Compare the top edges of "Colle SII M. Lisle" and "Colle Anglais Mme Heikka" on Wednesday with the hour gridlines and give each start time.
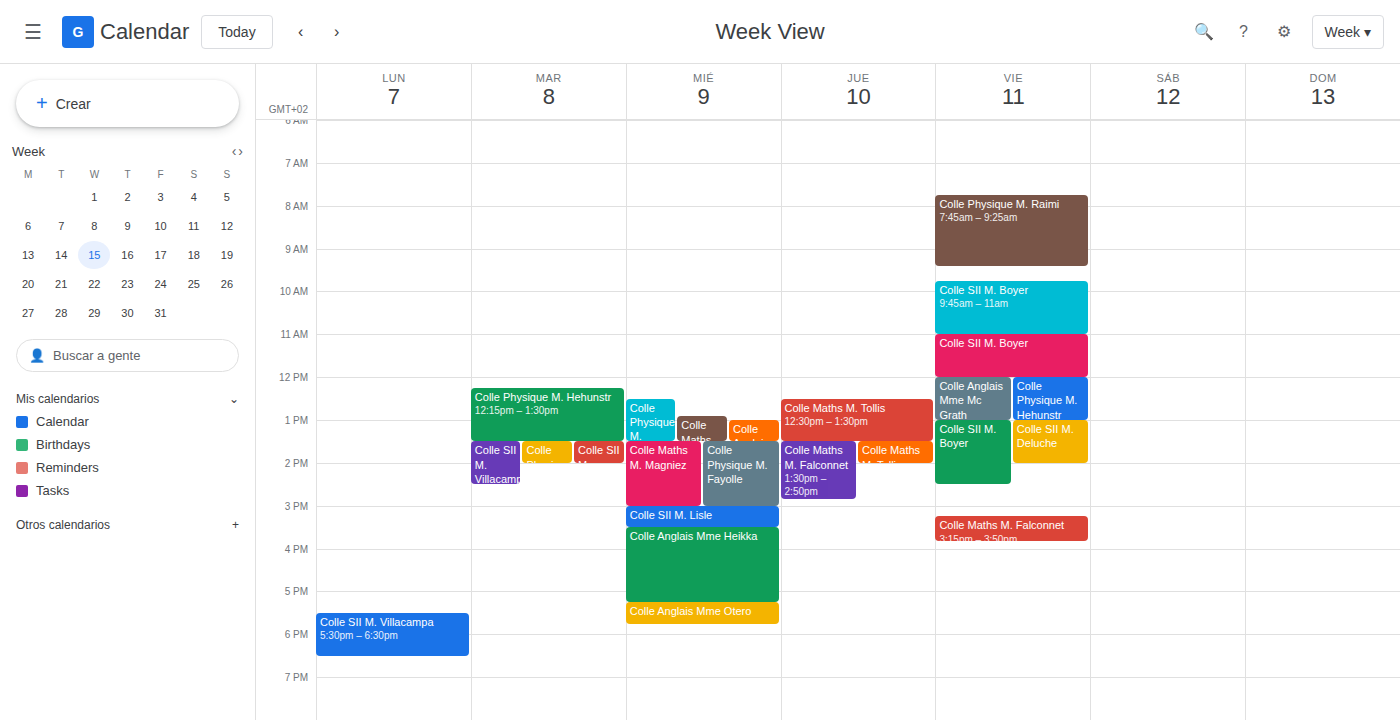
"Colle SII M. Lisle": 3:00 PM, exactly on the 3 PM line. "Colle Anglais Mme Heikka": 3:30 PM, halfway between the 3 PM and 4 PM lines.